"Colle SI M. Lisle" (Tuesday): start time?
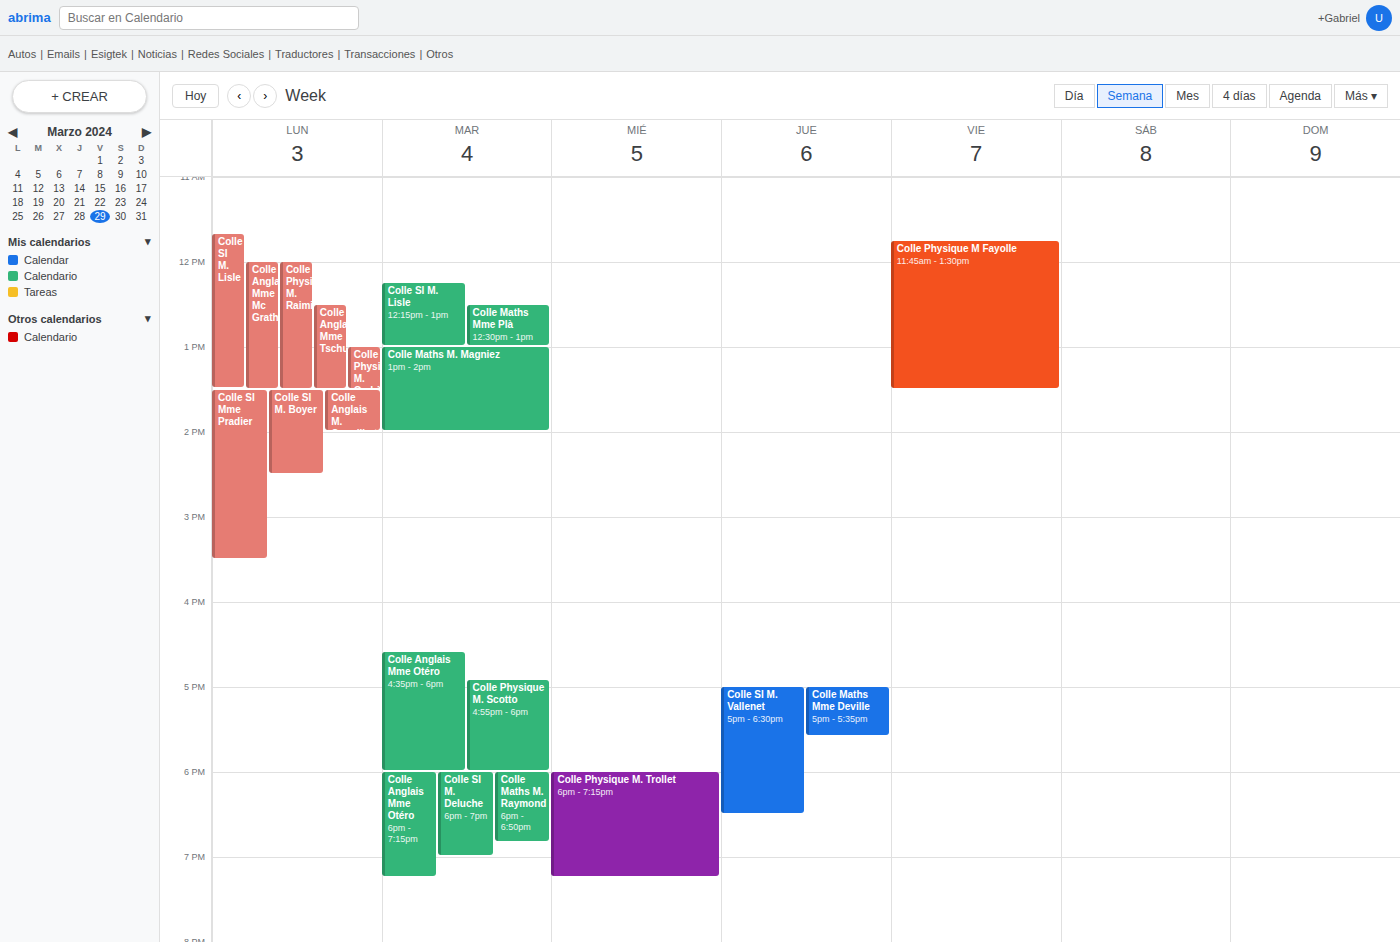
12:15 PM